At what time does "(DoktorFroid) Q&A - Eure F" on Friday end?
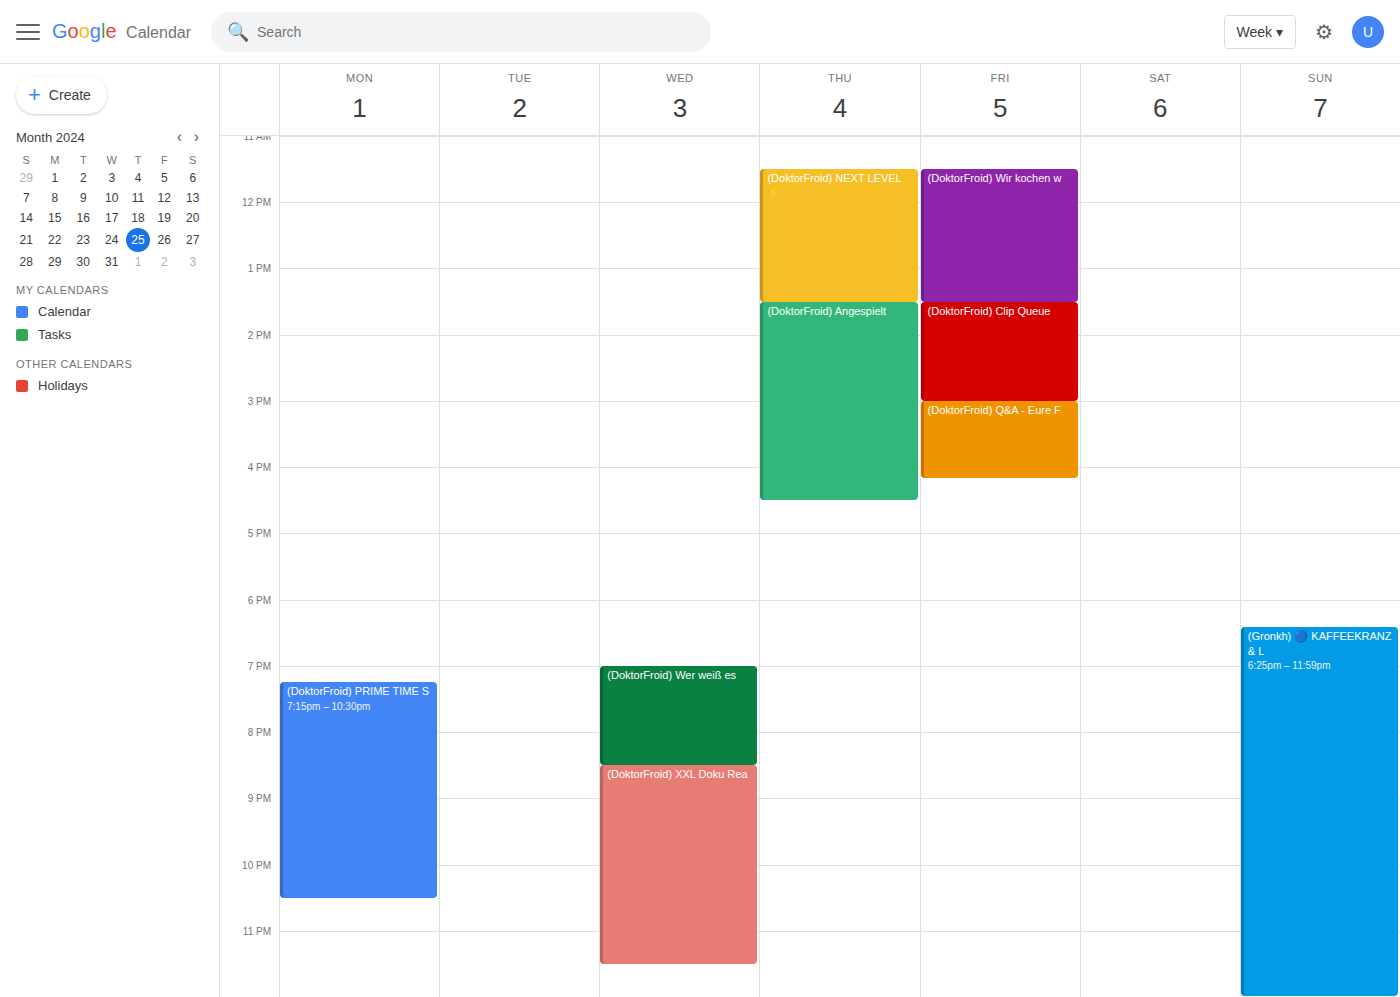
4:10 PM